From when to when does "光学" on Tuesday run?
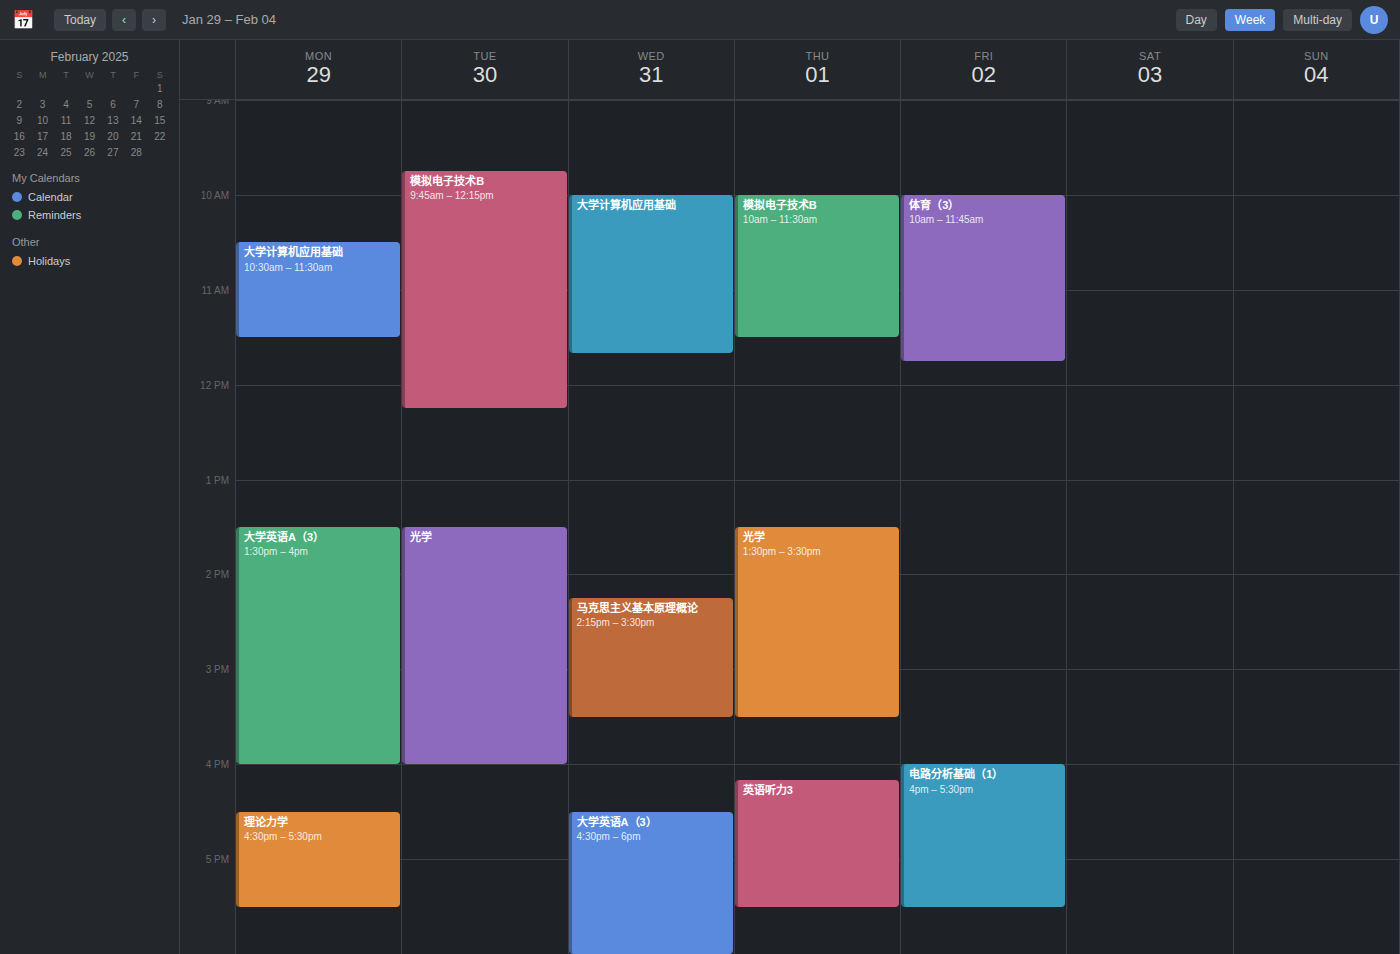
1:30 PM to 4:00 PM